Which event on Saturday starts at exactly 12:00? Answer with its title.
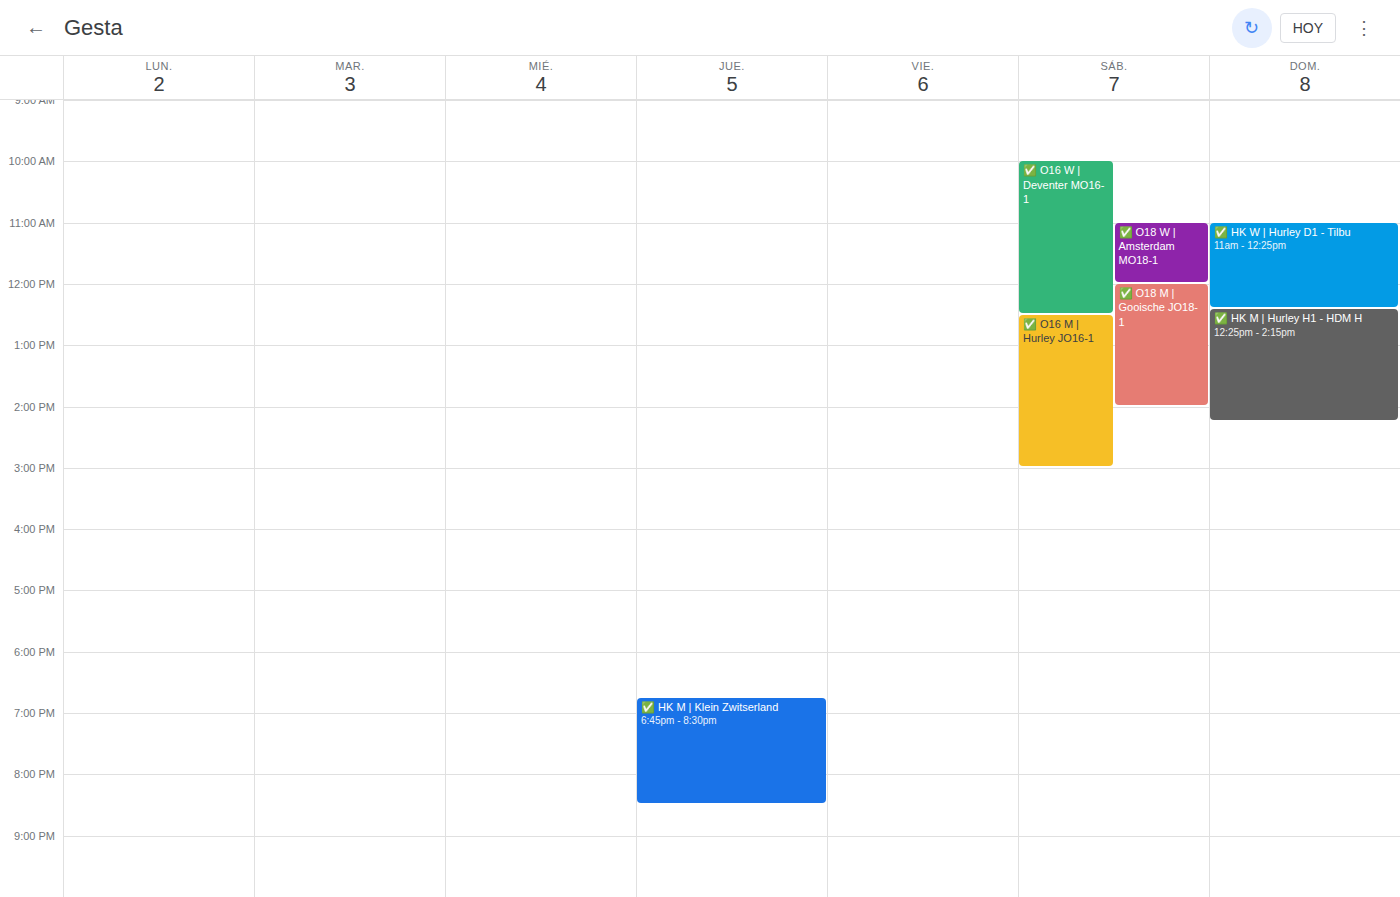
"✅ O18 M | Gooische JO18-1"